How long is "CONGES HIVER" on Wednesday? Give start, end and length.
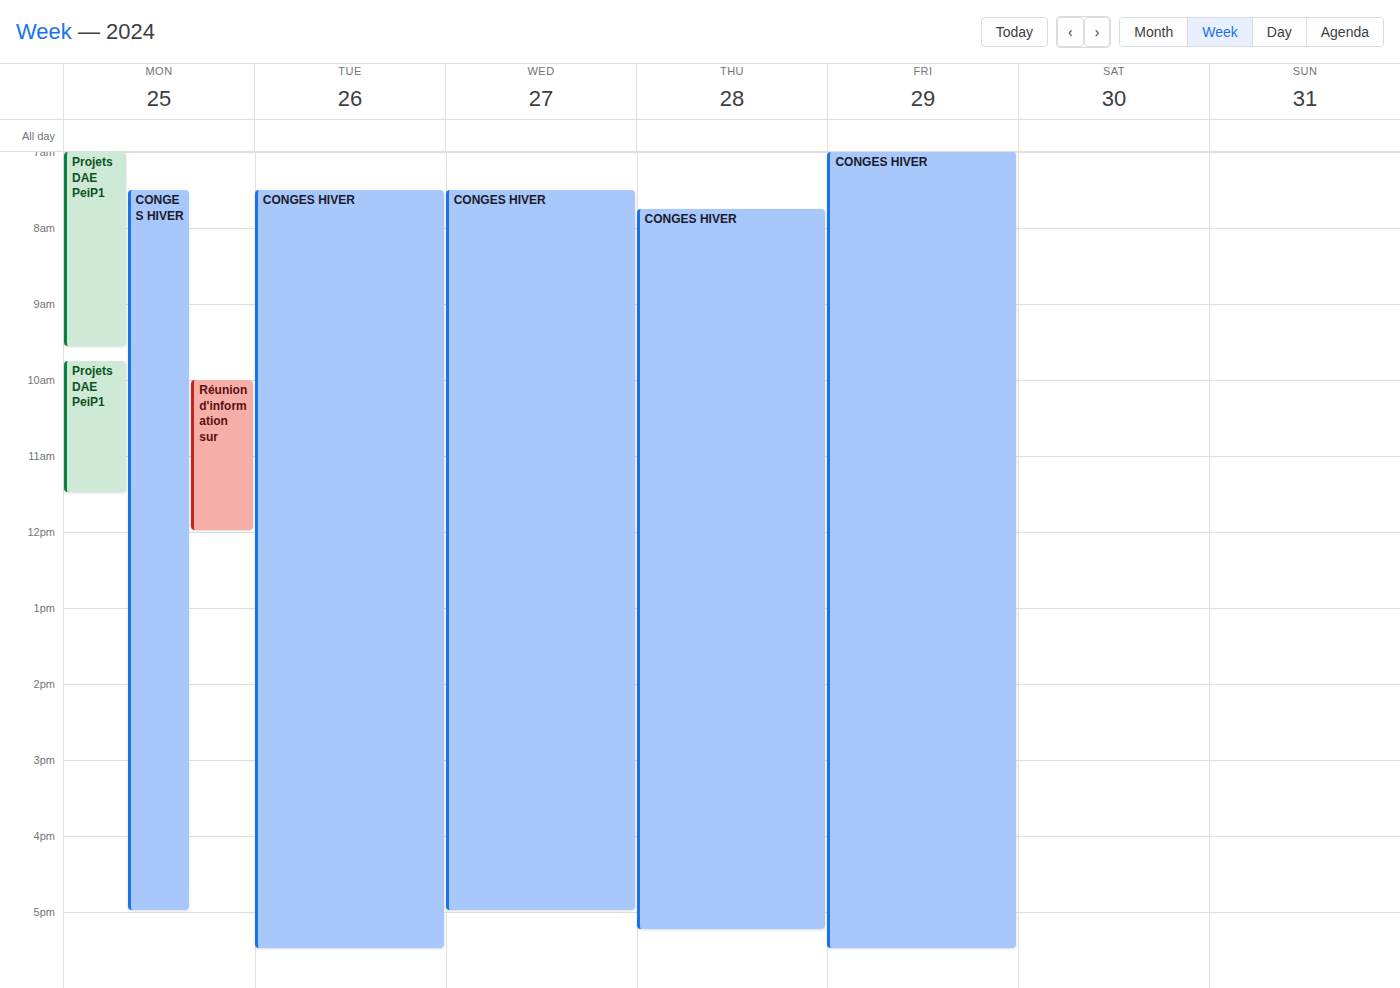
7:30 AM to 5:00 PM, 9 hours 30 minutes